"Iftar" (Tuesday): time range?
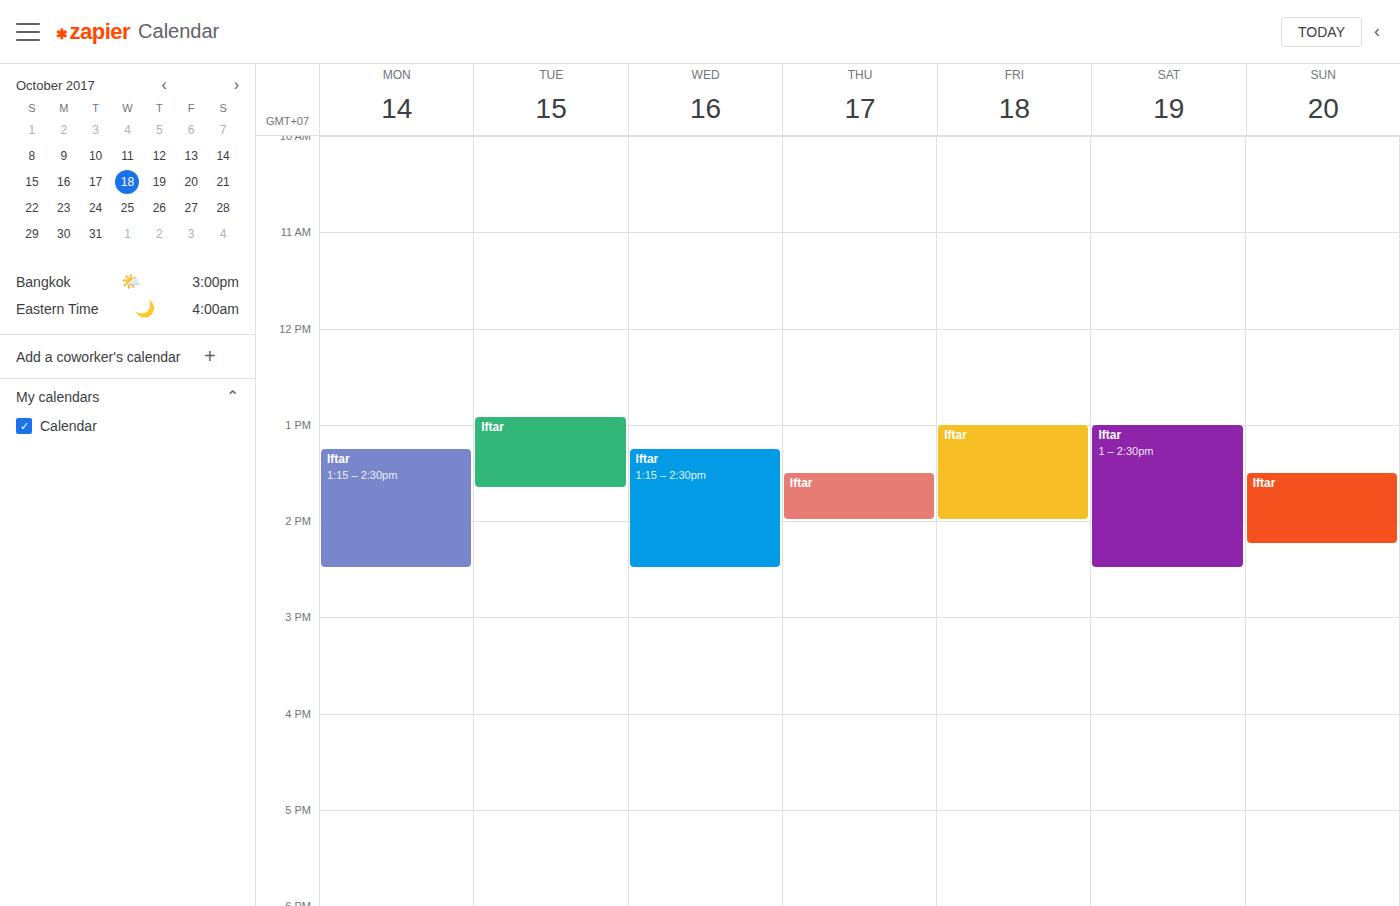
12:55 to 13:40